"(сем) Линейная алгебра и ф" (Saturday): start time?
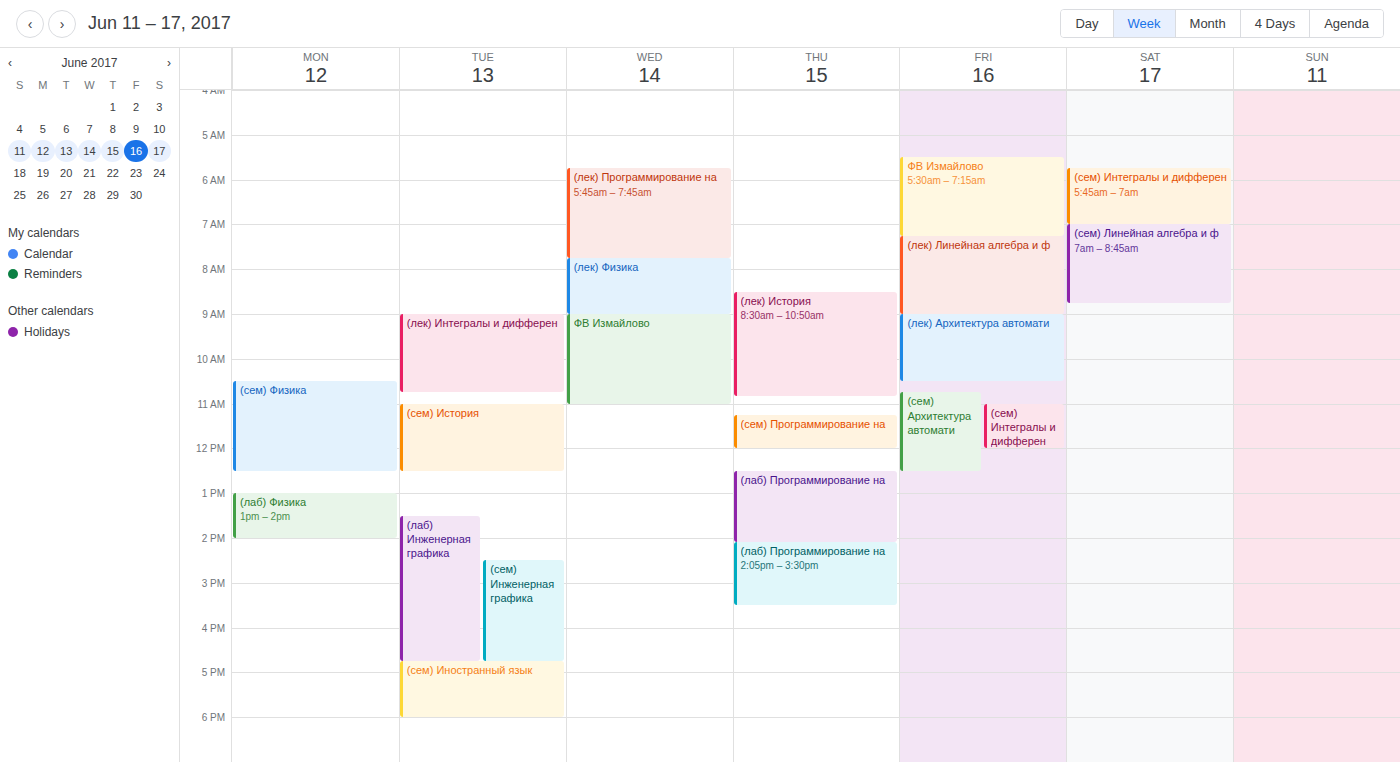
07:00